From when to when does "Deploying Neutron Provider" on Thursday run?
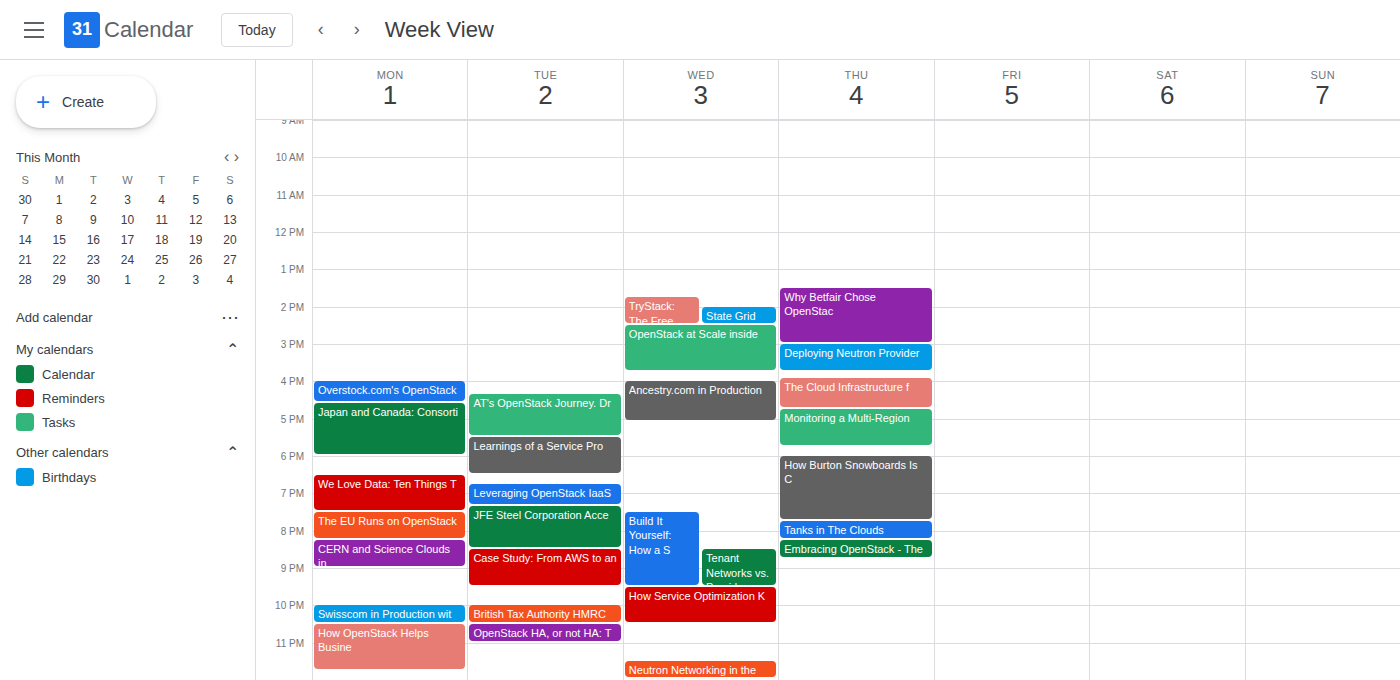
3:00 PM to 3:45 PM